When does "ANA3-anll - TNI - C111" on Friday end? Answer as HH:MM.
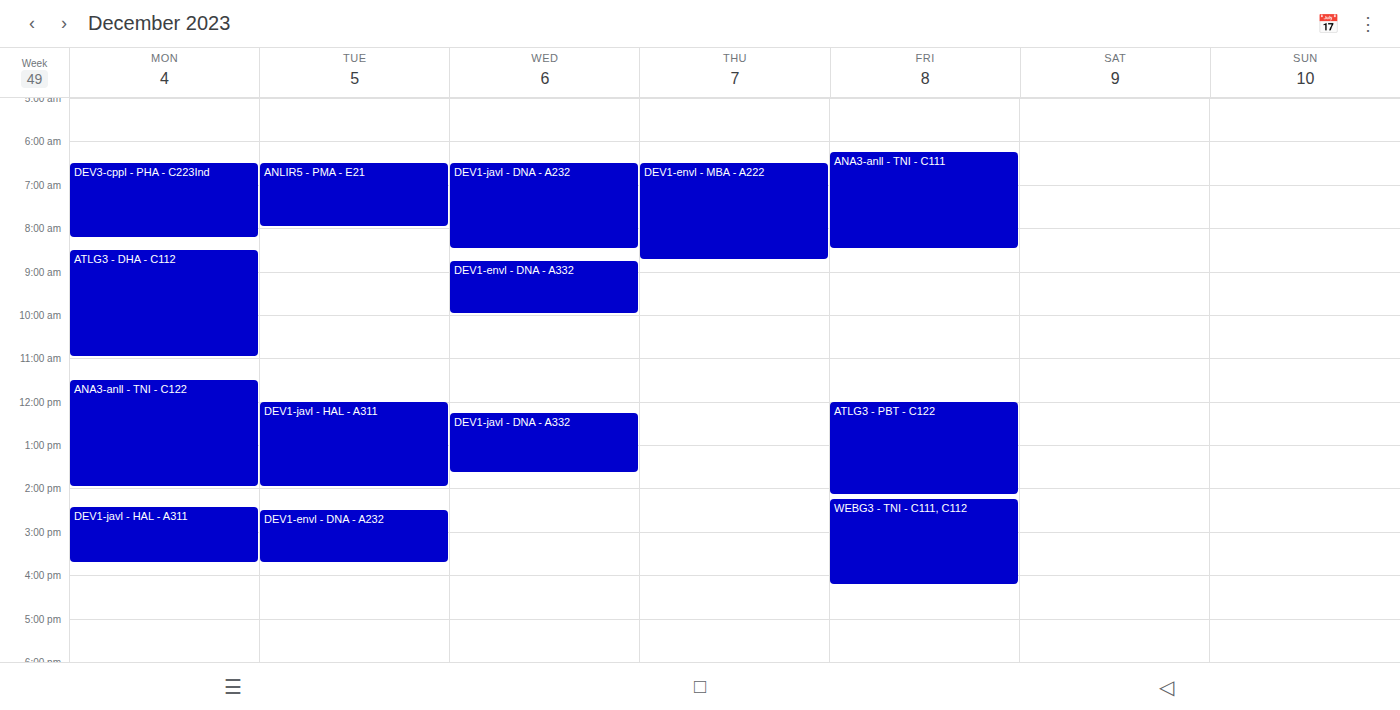
08:30